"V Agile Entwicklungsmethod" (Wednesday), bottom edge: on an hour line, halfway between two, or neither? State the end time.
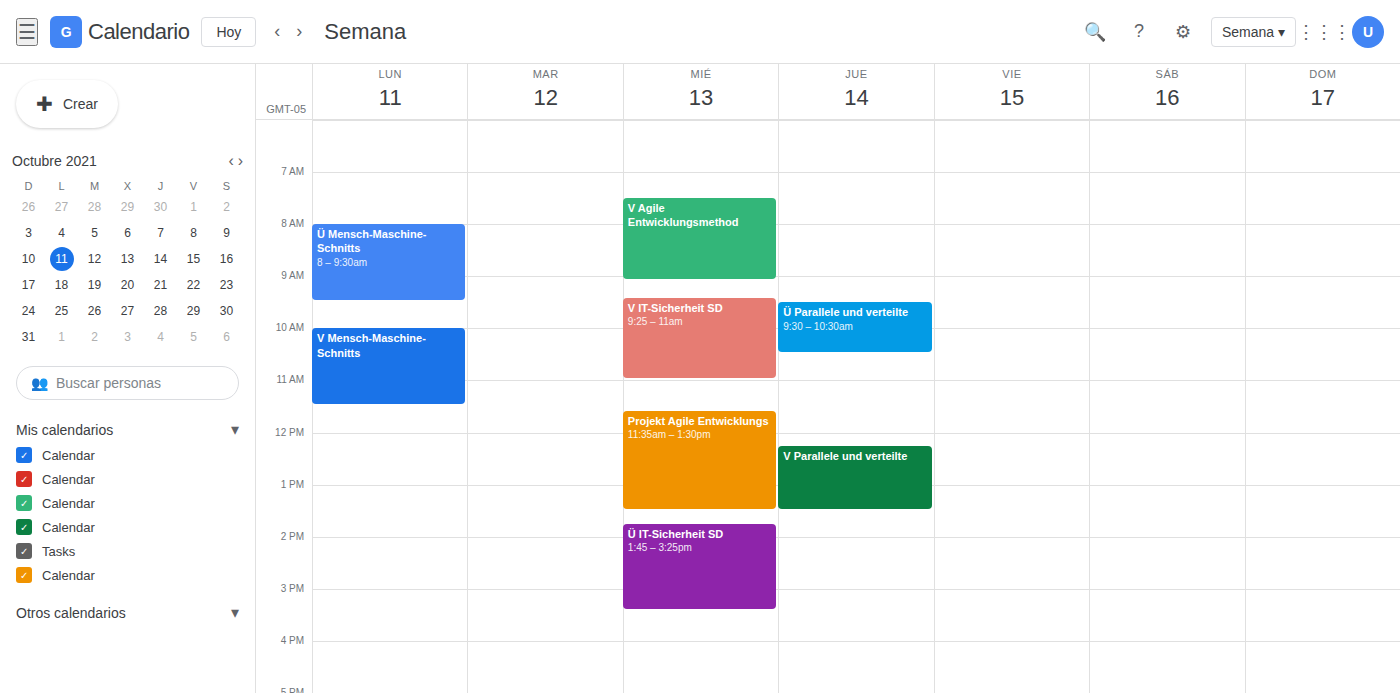
09:05 -- neither: 5 minutes below the 09:00 line and 55 minutes above the 10:00 line.